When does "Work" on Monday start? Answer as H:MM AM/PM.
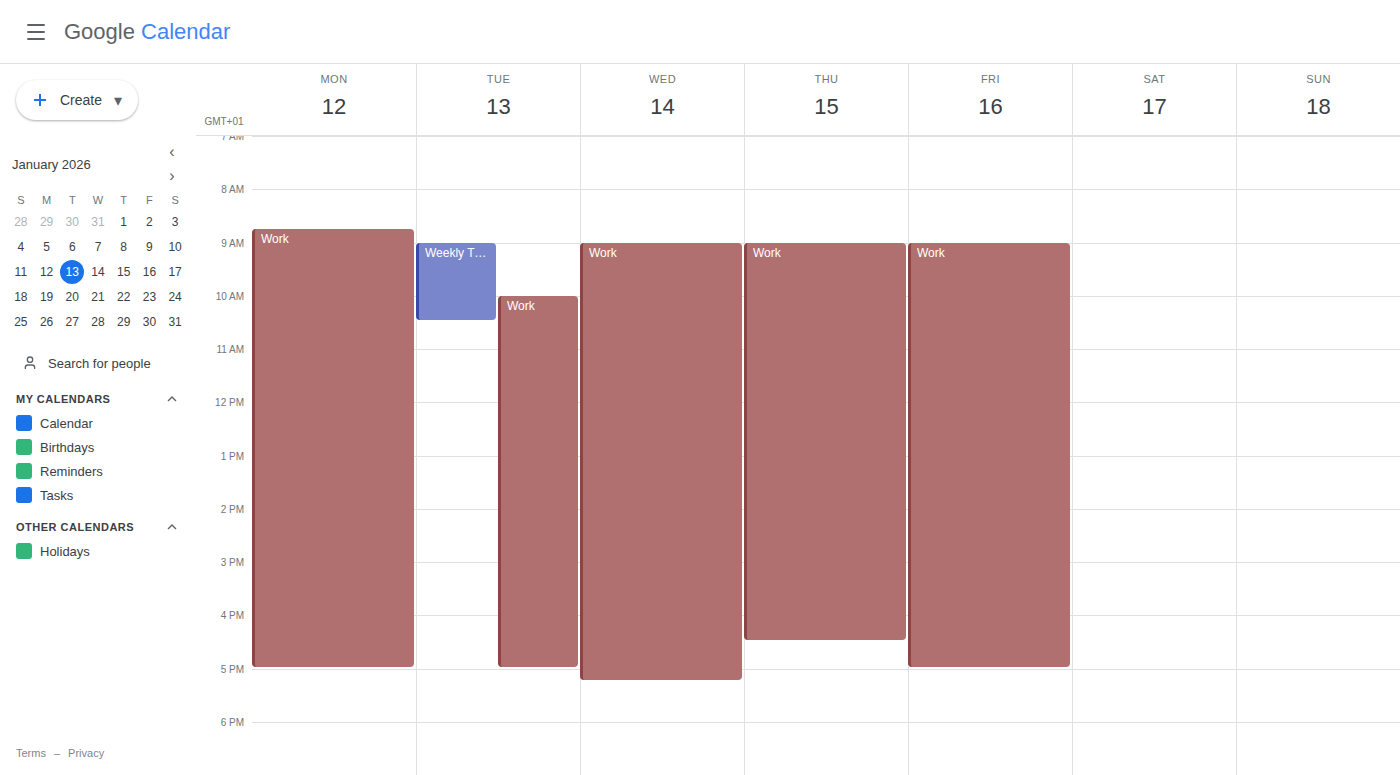
8:45 AM